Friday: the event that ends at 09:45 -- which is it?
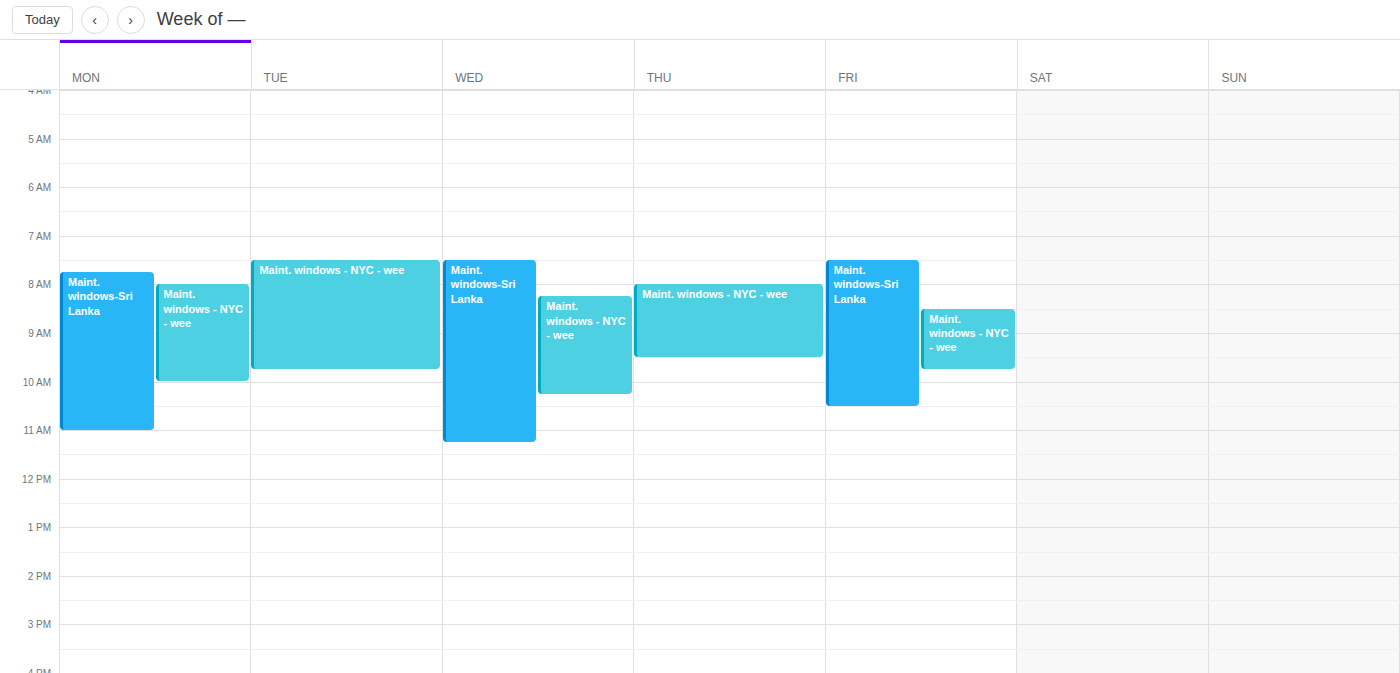
"Maint. windows - NYC - wee"